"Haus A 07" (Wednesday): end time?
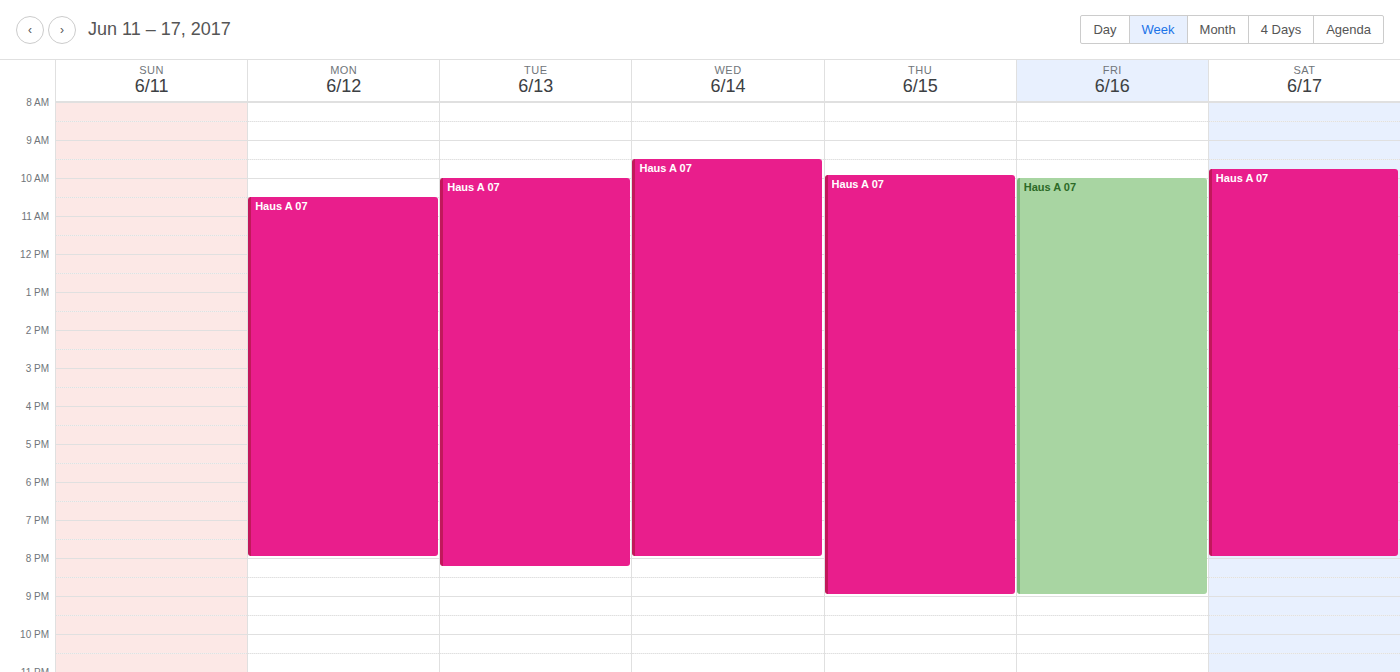
20:00